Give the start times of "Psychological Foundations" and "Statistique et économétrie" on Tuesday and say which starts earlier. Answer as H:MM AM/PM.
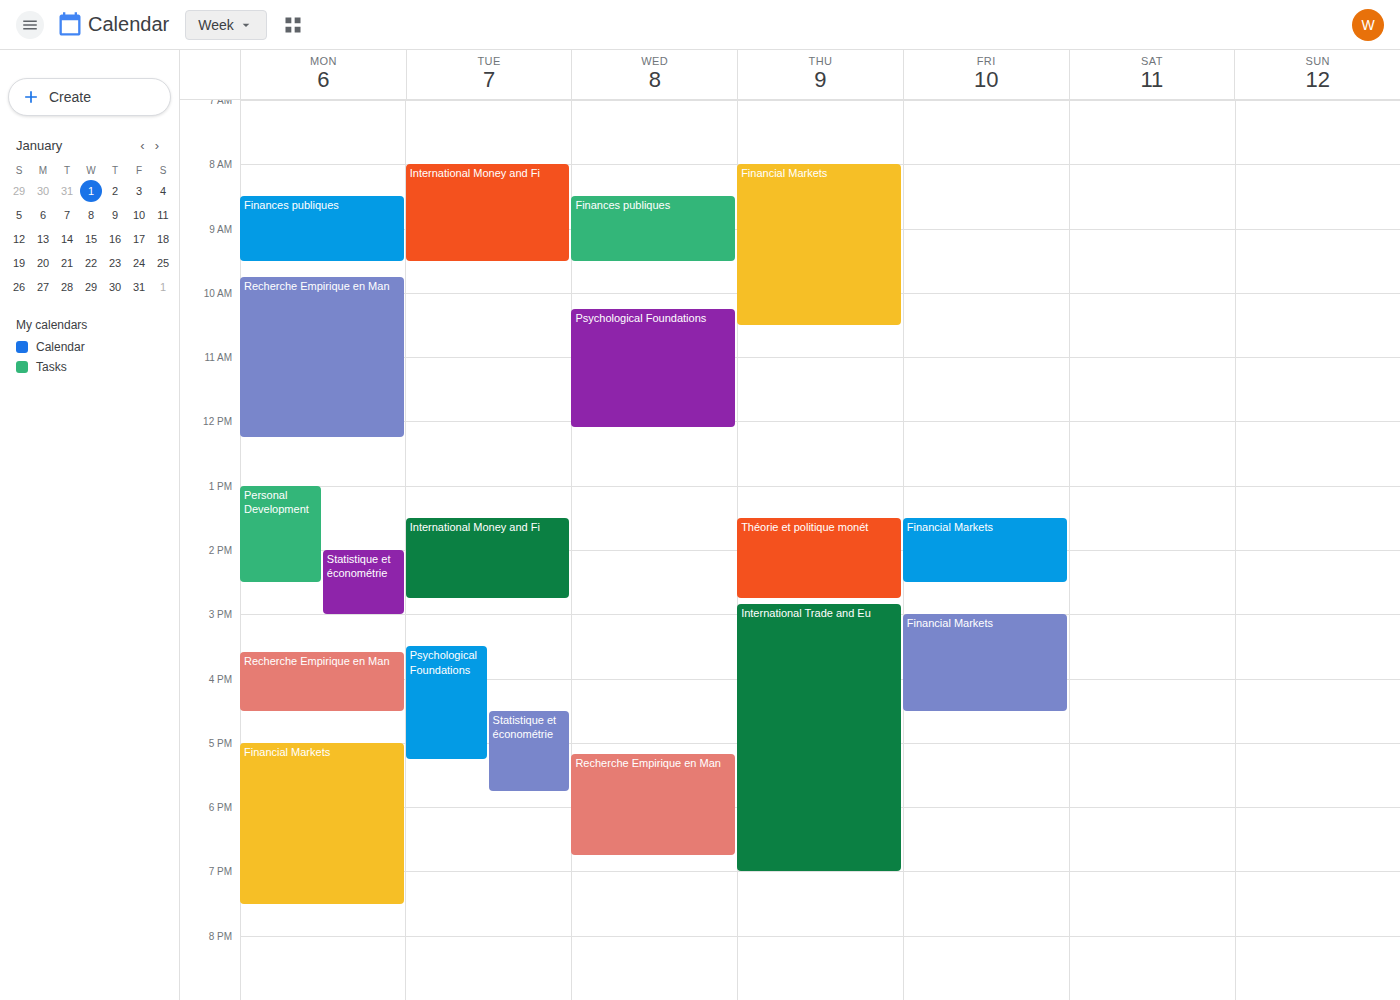
"Psychological Foundations" 3:30 PM; "Statistique et économétrie" 4:30 PM.